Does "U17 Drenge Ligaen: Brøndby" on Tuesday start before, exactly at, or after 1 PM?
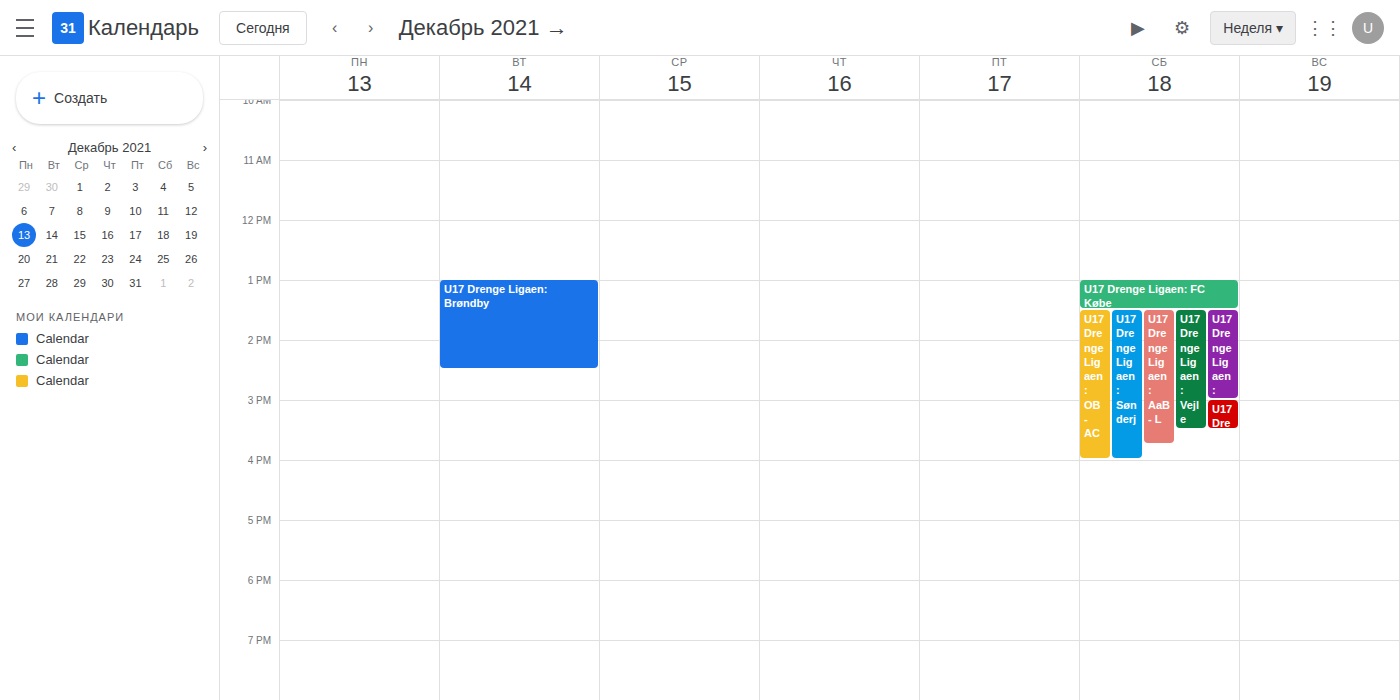
1:00 PM -- exactly at 1 PM, on the 1 PM line.